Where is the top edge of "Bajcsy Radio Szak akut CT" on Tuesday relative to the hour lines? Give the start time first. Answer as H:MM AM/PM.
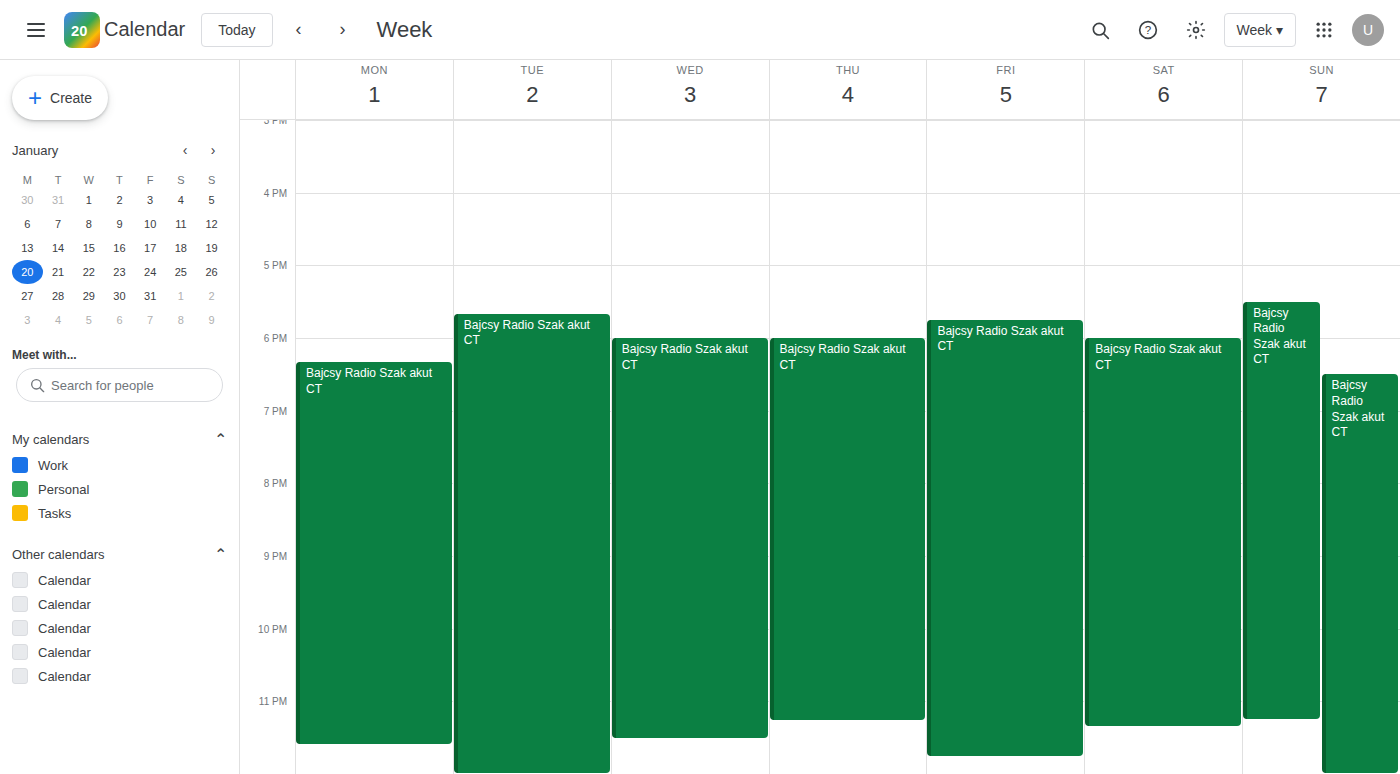
5:40 PM -- neither: 40 minutes below the 5 PM line and 20 minutes above the 6 PM line.